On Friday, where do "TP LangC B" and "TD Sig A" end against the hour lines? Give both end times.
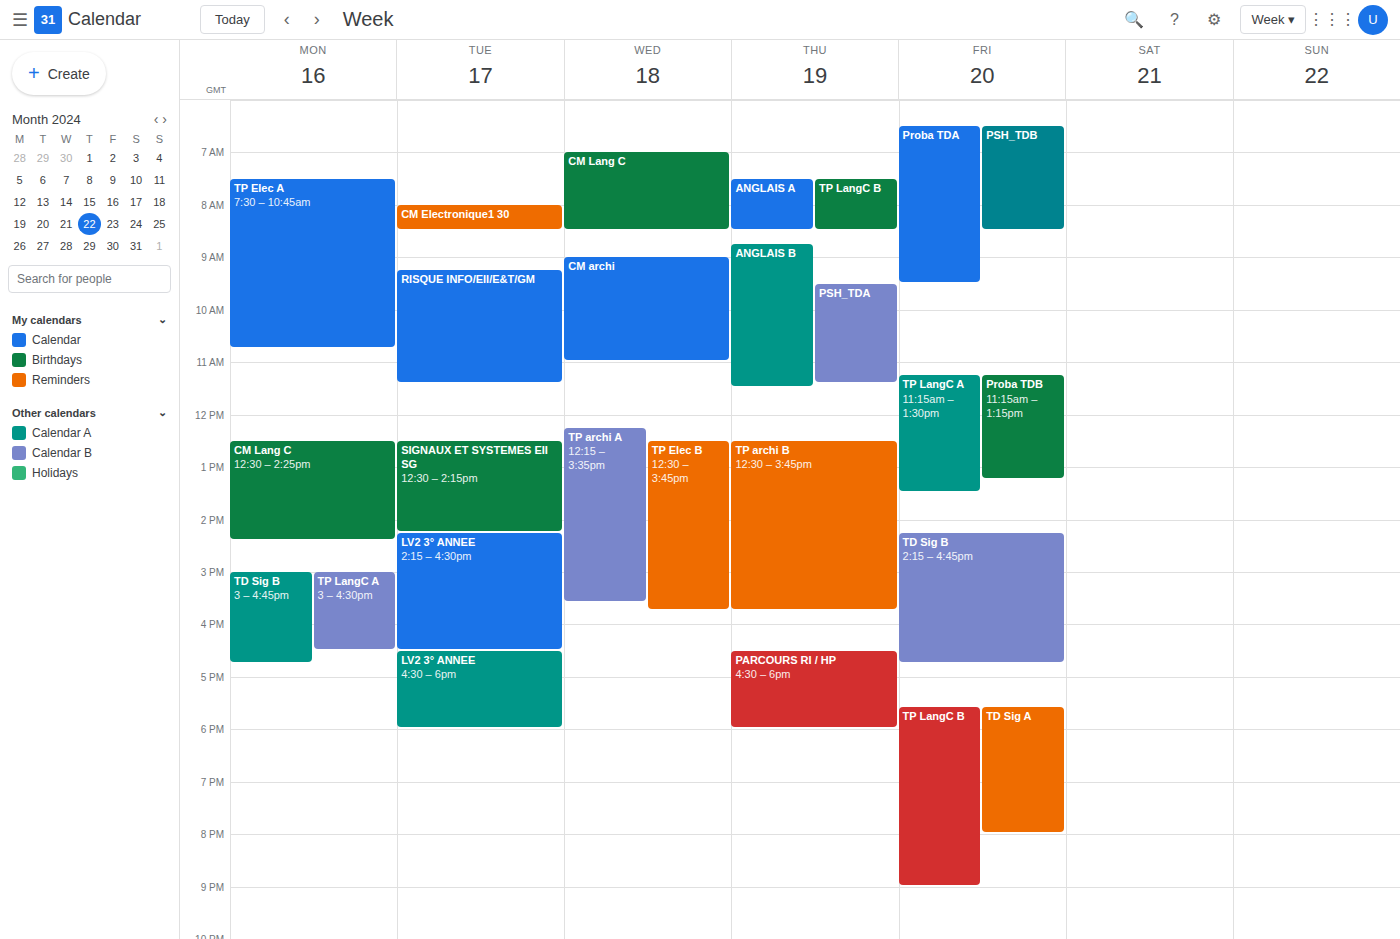
"TP LangC B": 9:00 PM, exactly on the 9 PM line. "TD Sig A": 8:00 PM, exactly on the 8 PM line.